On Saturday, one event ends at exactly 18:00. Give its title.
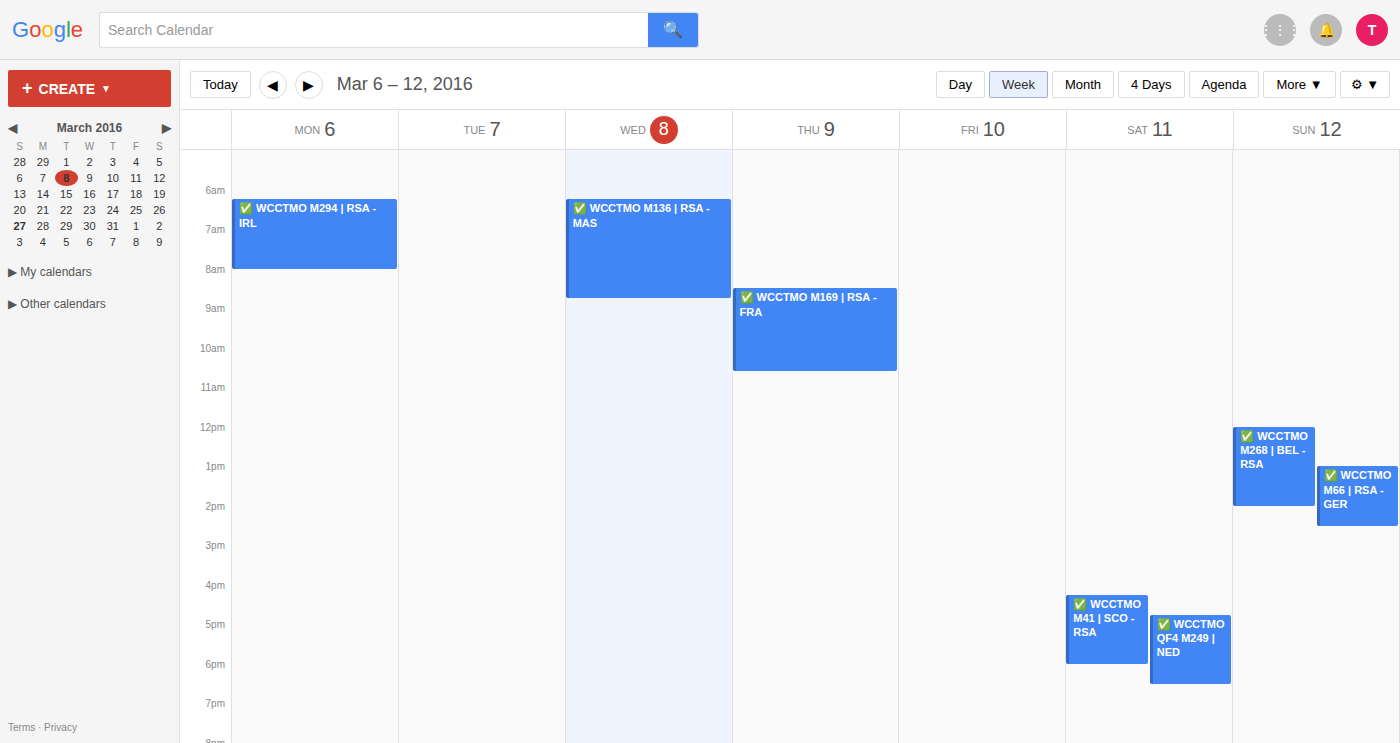
"✅ WCCTMO M41 | SCO - RSA"